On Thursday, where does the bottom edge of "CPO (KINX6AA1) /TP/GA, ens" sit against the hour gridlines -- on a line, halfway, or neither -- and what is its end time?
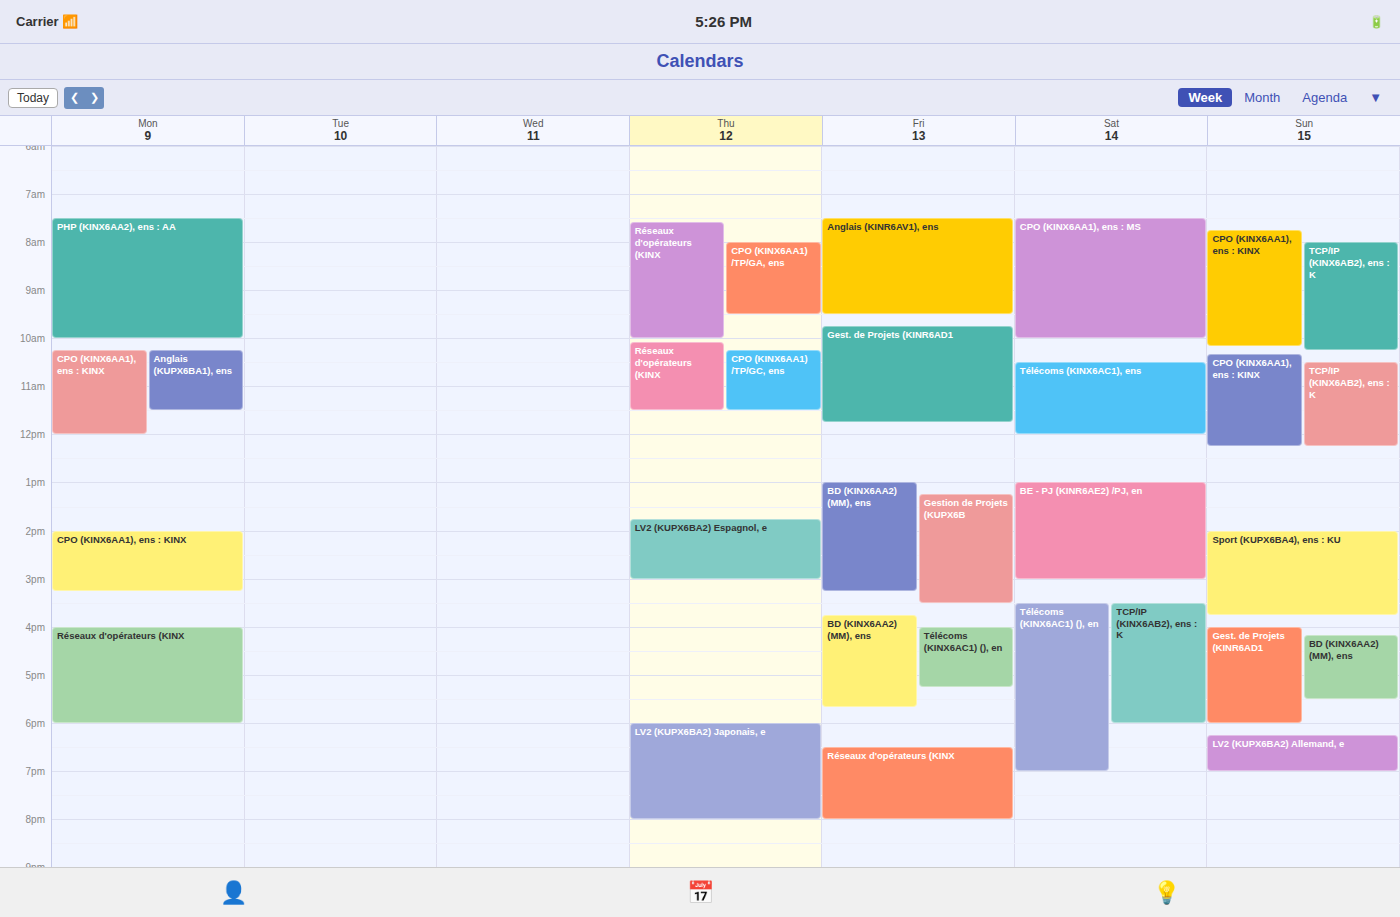
9:30 AM -- halfway between the 9 AM and 10 AM lines.